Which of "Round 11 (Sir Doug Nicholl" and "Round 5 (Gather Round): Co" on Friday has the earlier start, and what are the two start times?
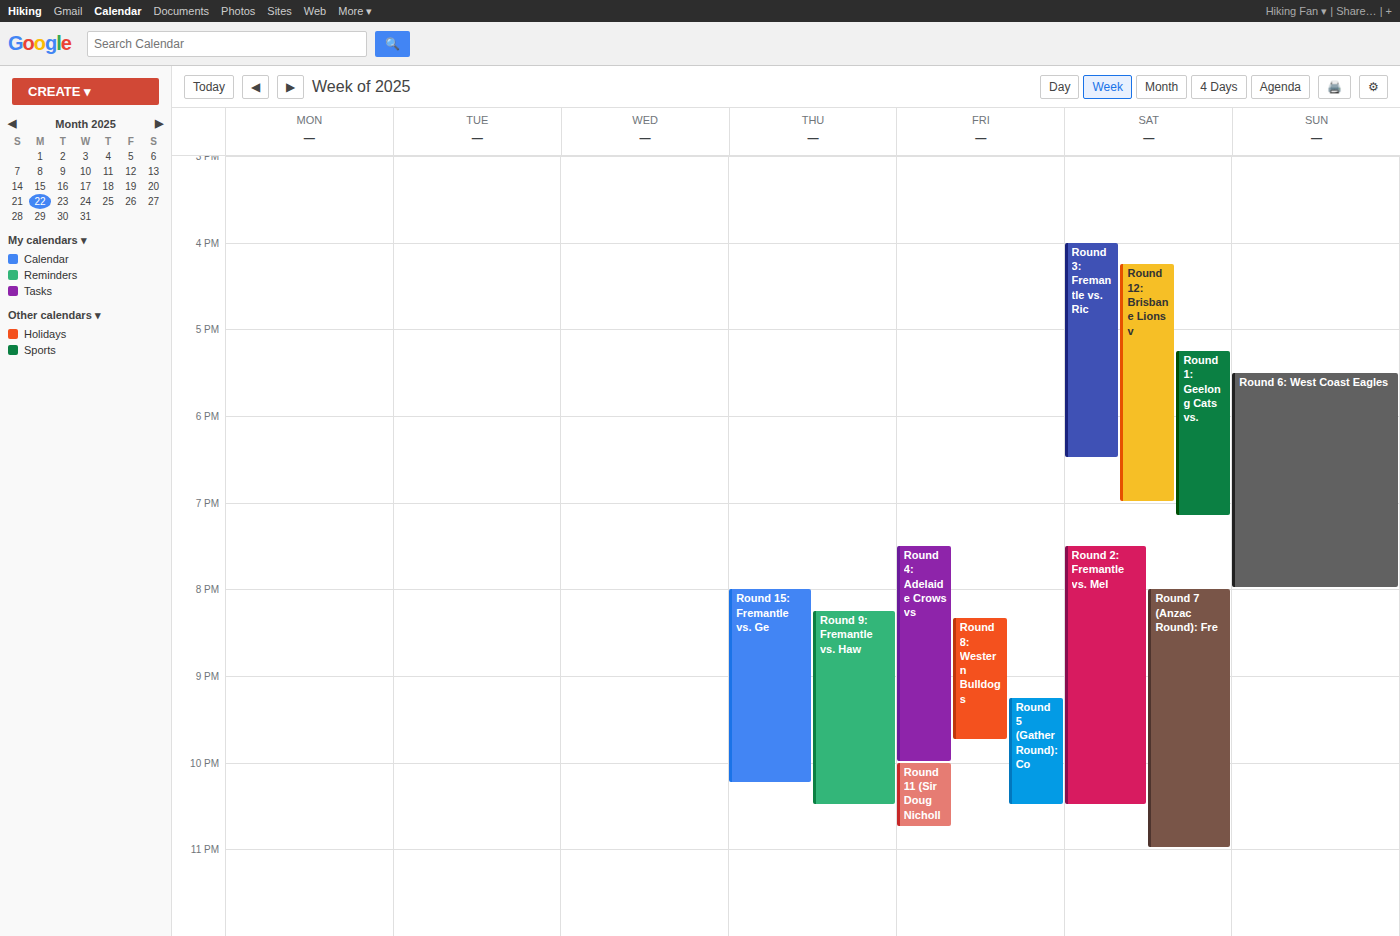
"Round 5 (Gather Round): Co" 9:15 PM; "Round 11 (Sir Doug Nicholl" 10:00 PM.